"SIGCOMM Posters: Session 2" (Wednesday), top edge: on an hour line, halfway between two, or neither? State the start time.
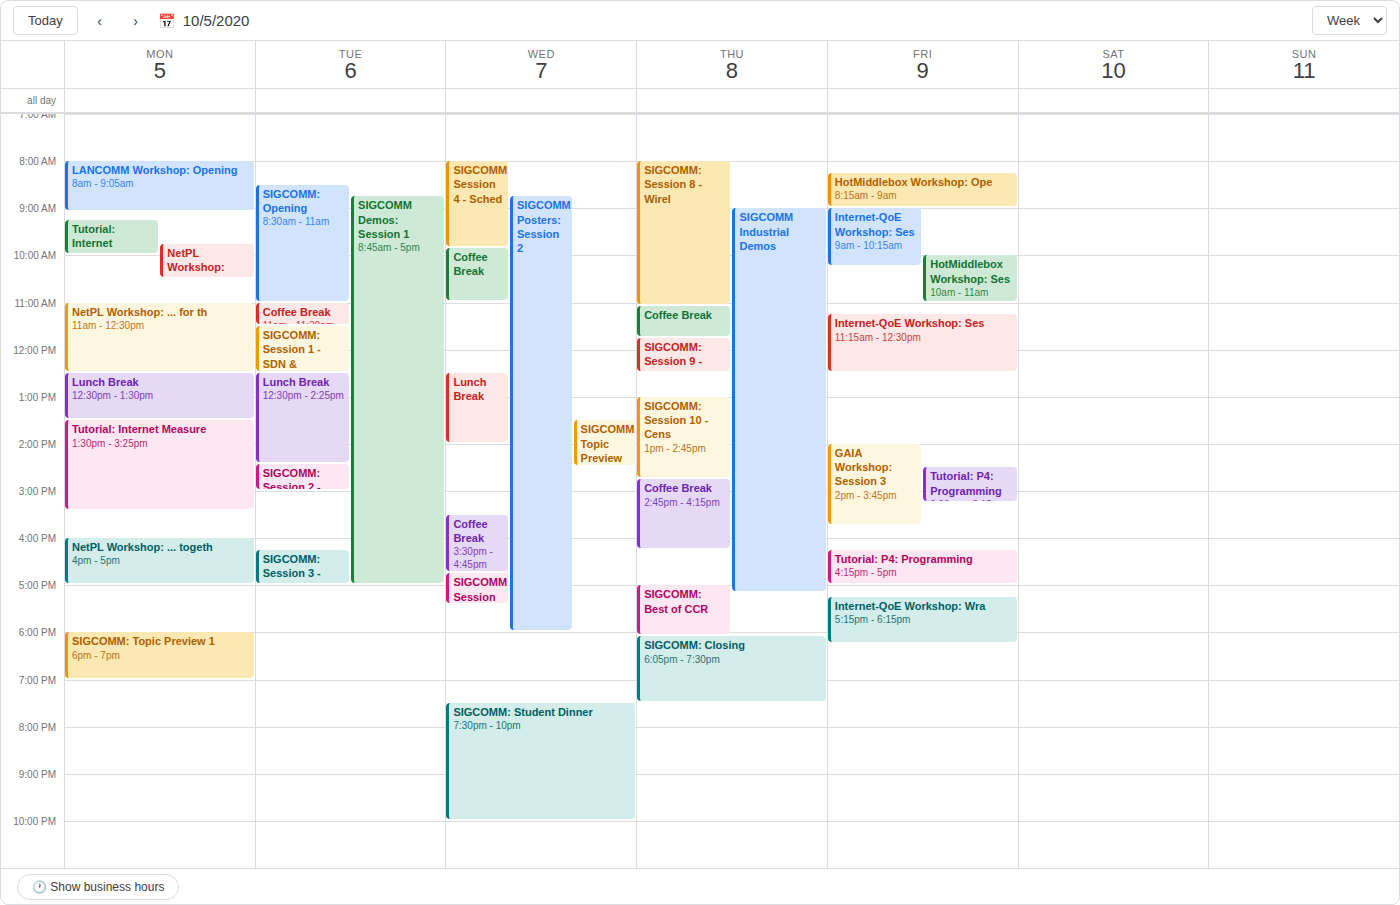
8:45 AM -- neither: three quarters of the way from the 8 AM line to the 9 AM line.